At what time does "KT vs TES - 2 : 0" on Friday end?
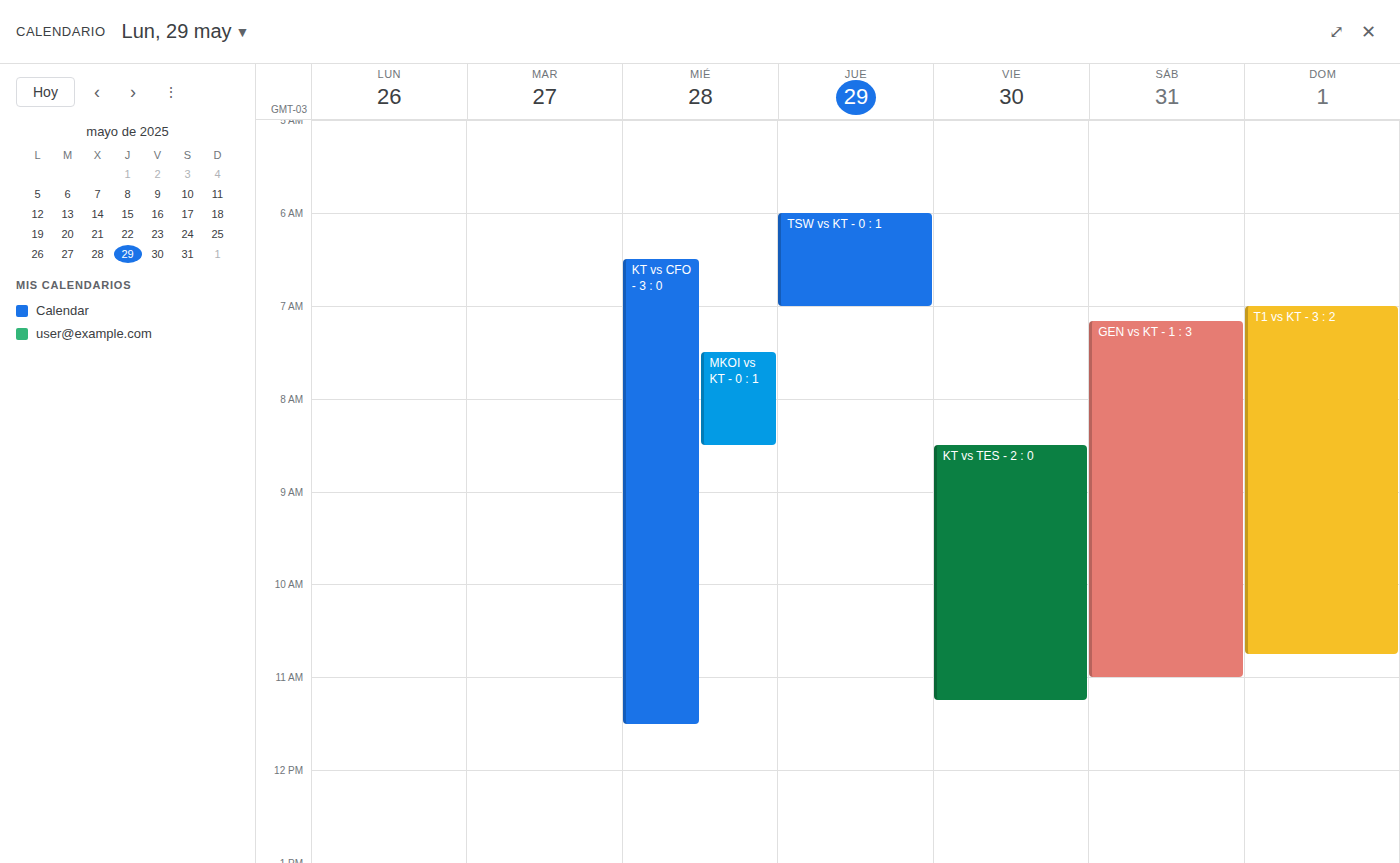
11:15